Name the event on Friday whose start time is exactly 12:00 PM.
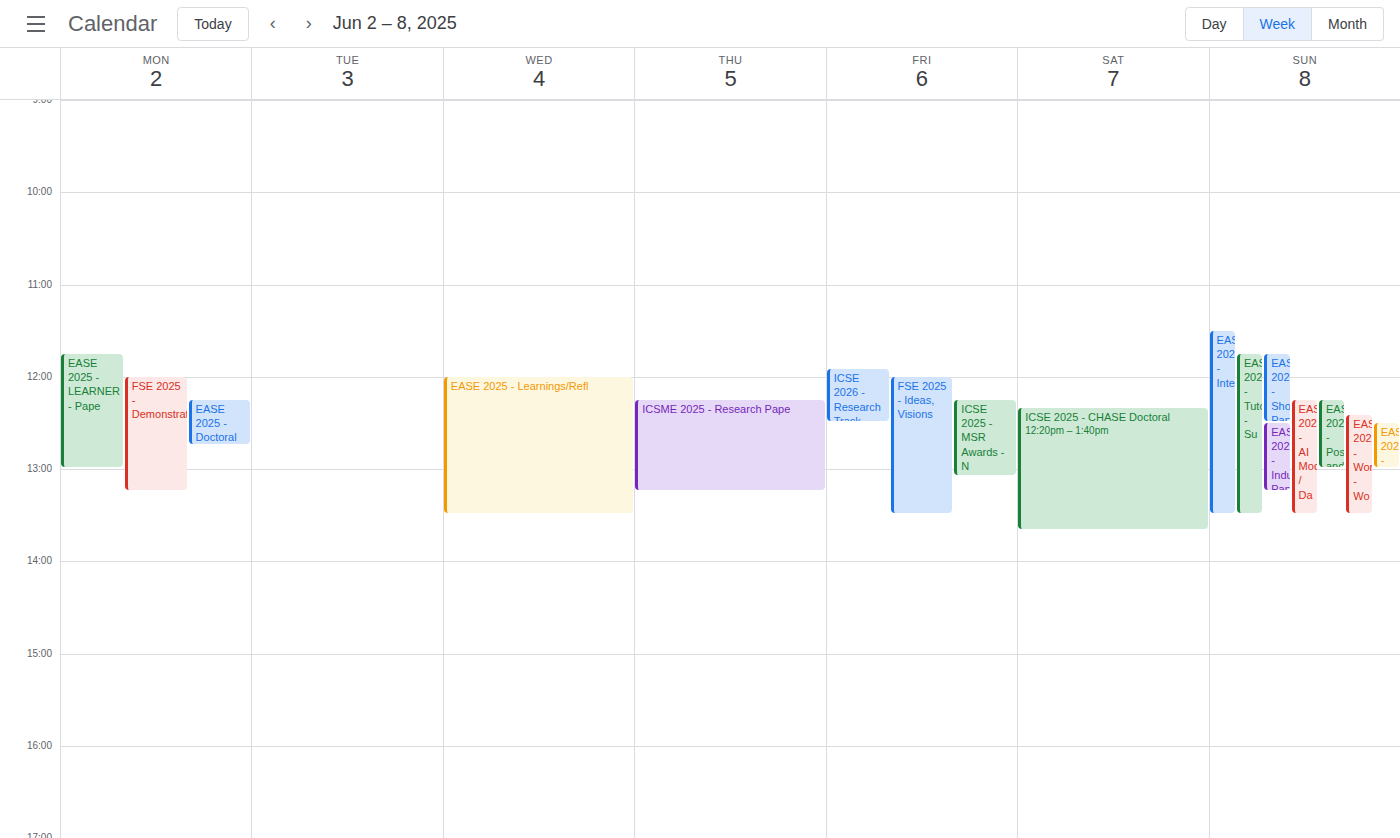
"FSE 2025 - Ideas, Visions"